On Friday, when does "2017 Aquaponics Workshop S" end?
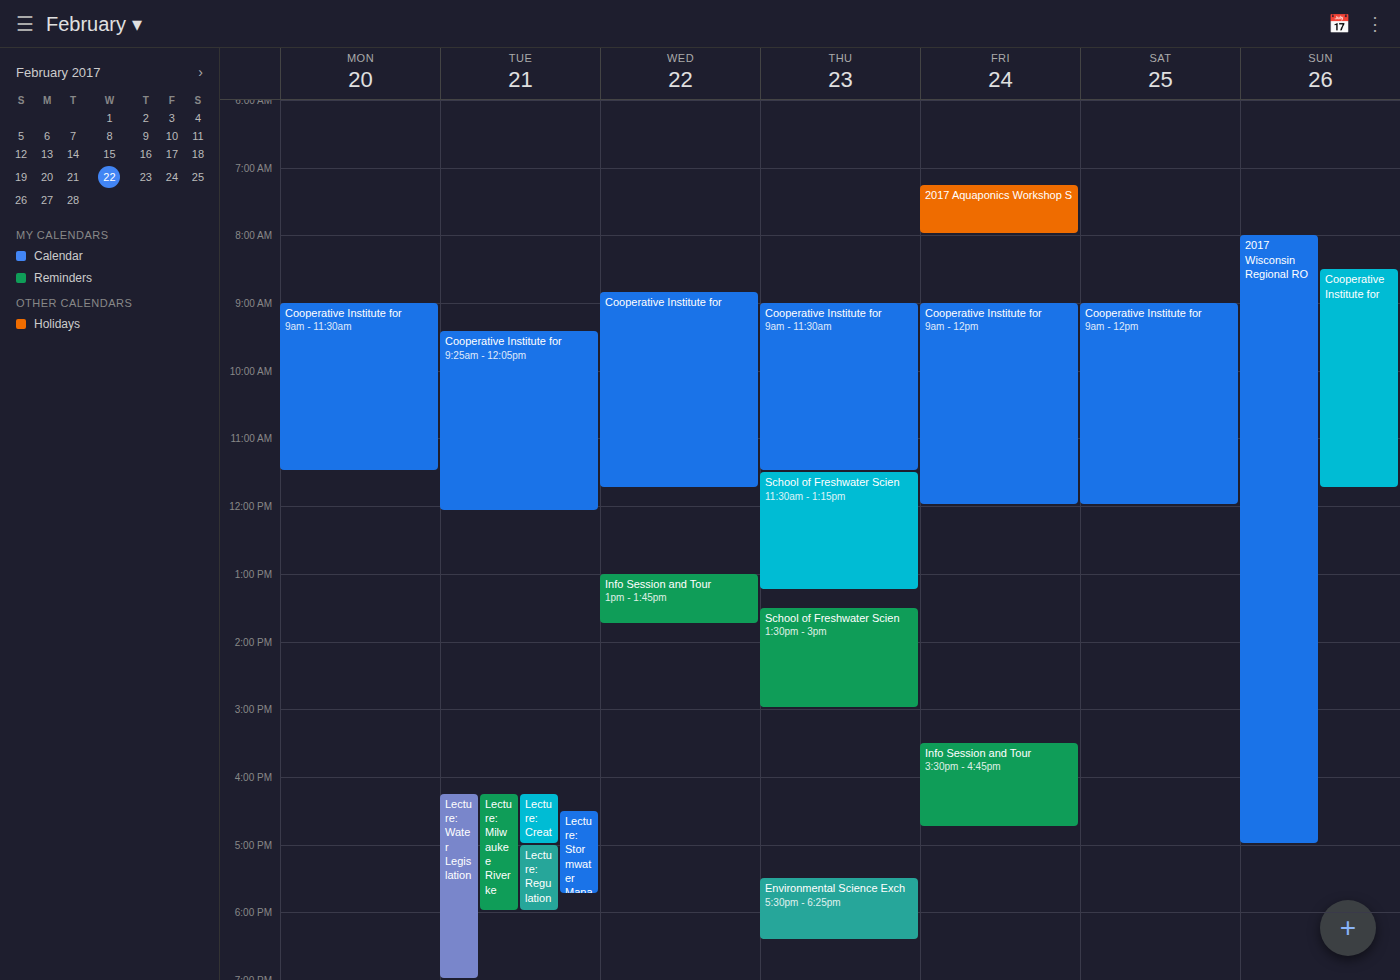
8:00 AM